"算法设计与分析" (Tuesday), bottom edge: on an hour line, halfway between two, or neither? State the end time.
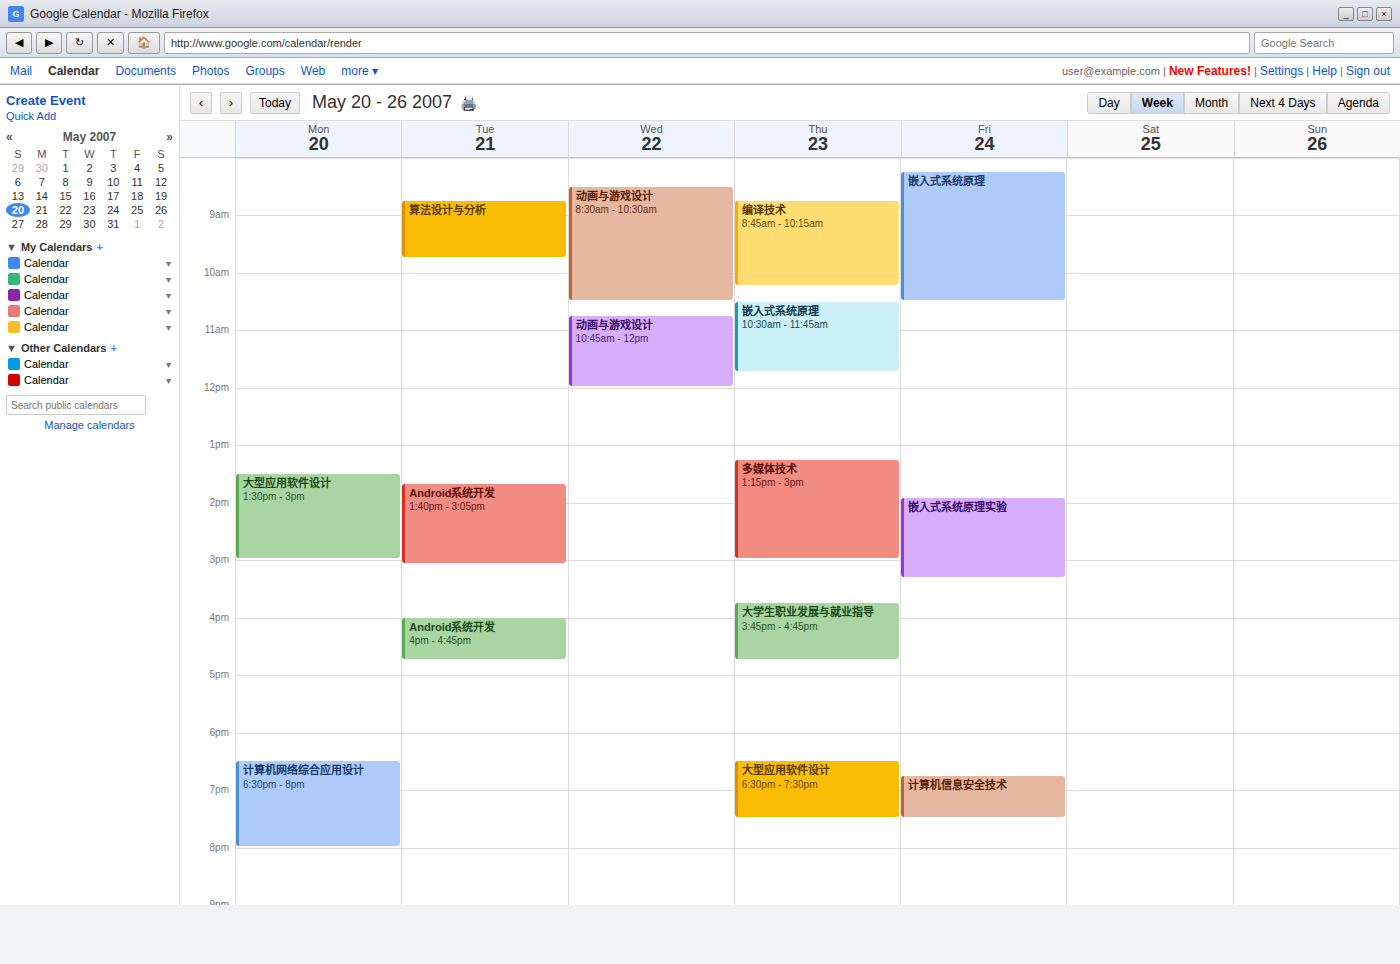
9:45 AM -- neither: three quarters of the way from the 9 AM line to the 10 AM line.